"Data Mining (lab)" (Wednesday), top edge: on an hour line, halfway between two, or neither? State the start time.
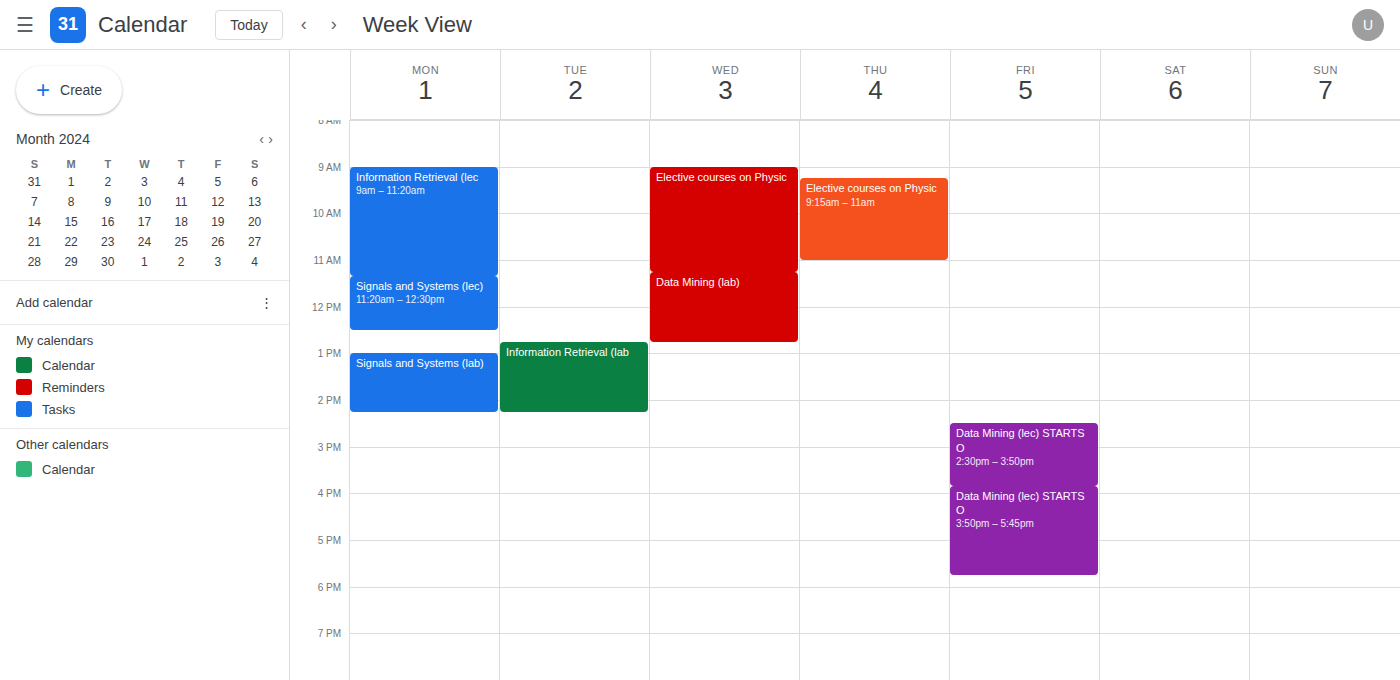
11:15 AM -- neither: a quarter of the way from the 11 AM line to the 12 PM line.